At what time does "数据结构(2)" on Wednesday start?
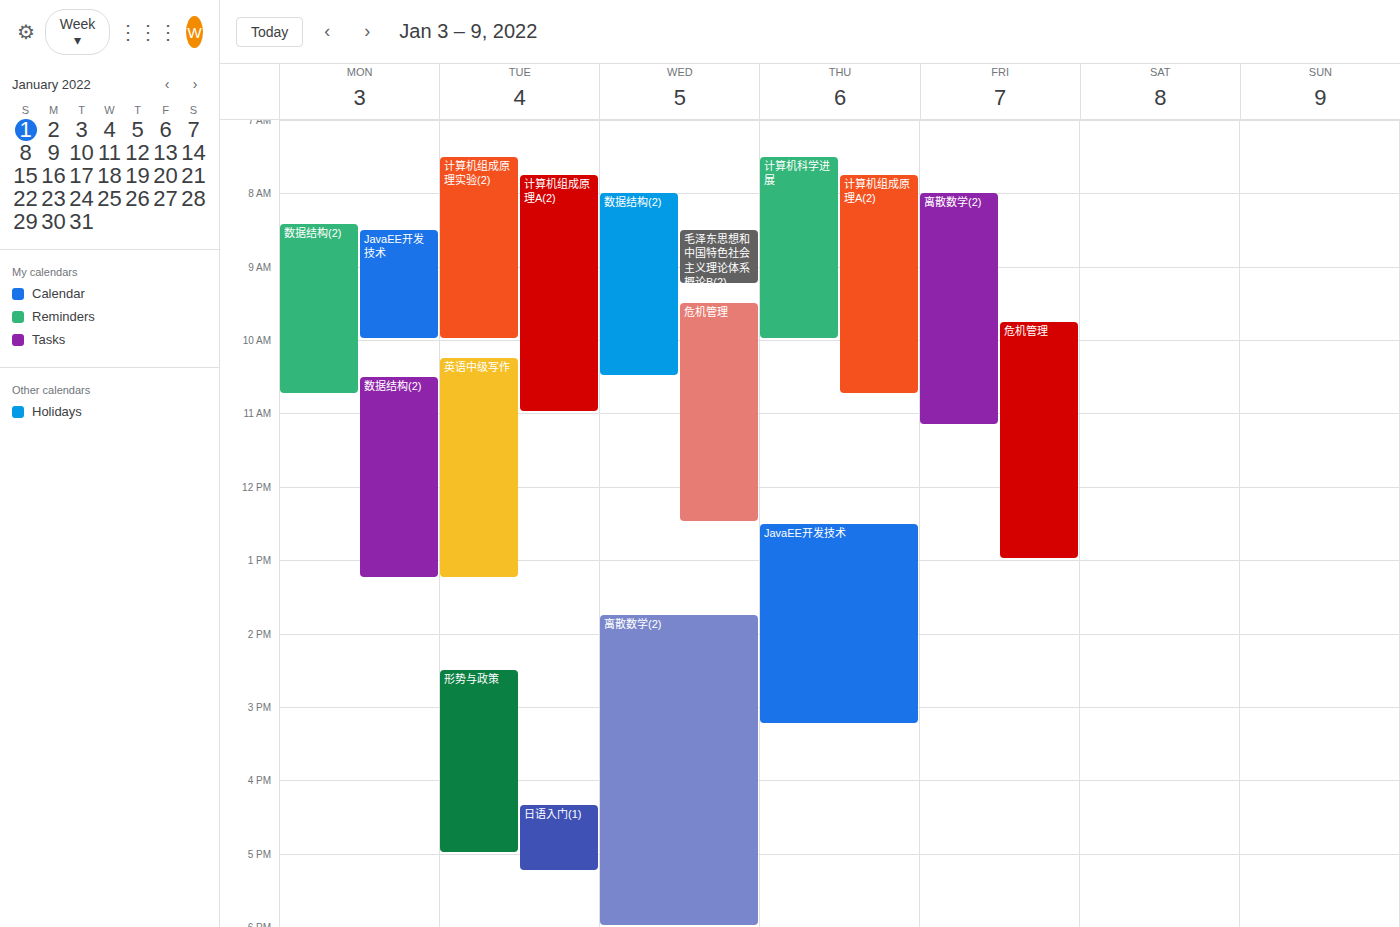
8:00 AM